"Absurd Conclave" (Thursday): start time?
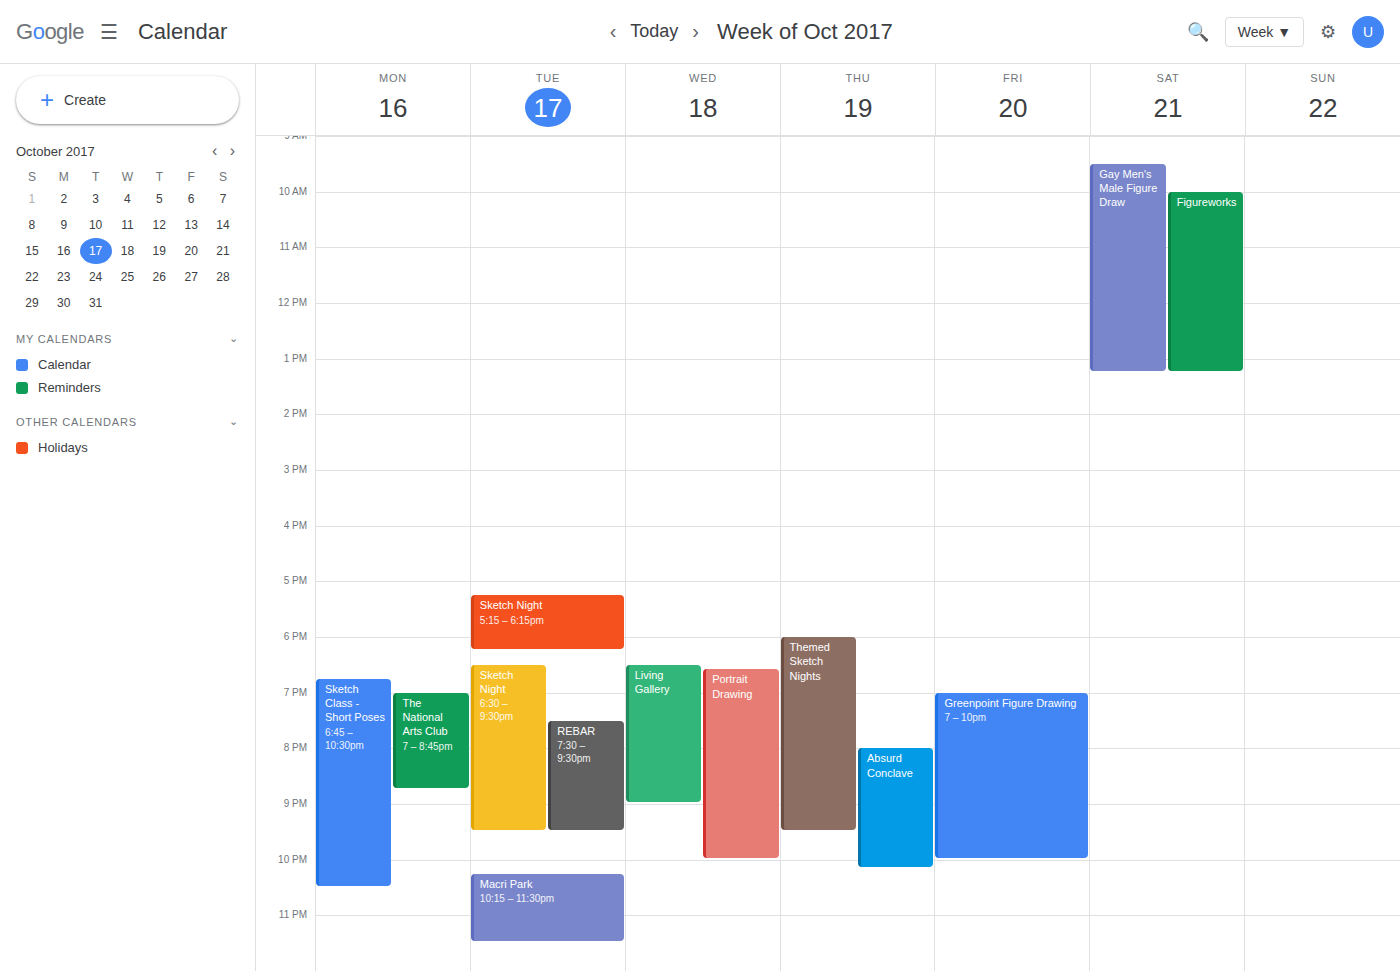
8:00 PM